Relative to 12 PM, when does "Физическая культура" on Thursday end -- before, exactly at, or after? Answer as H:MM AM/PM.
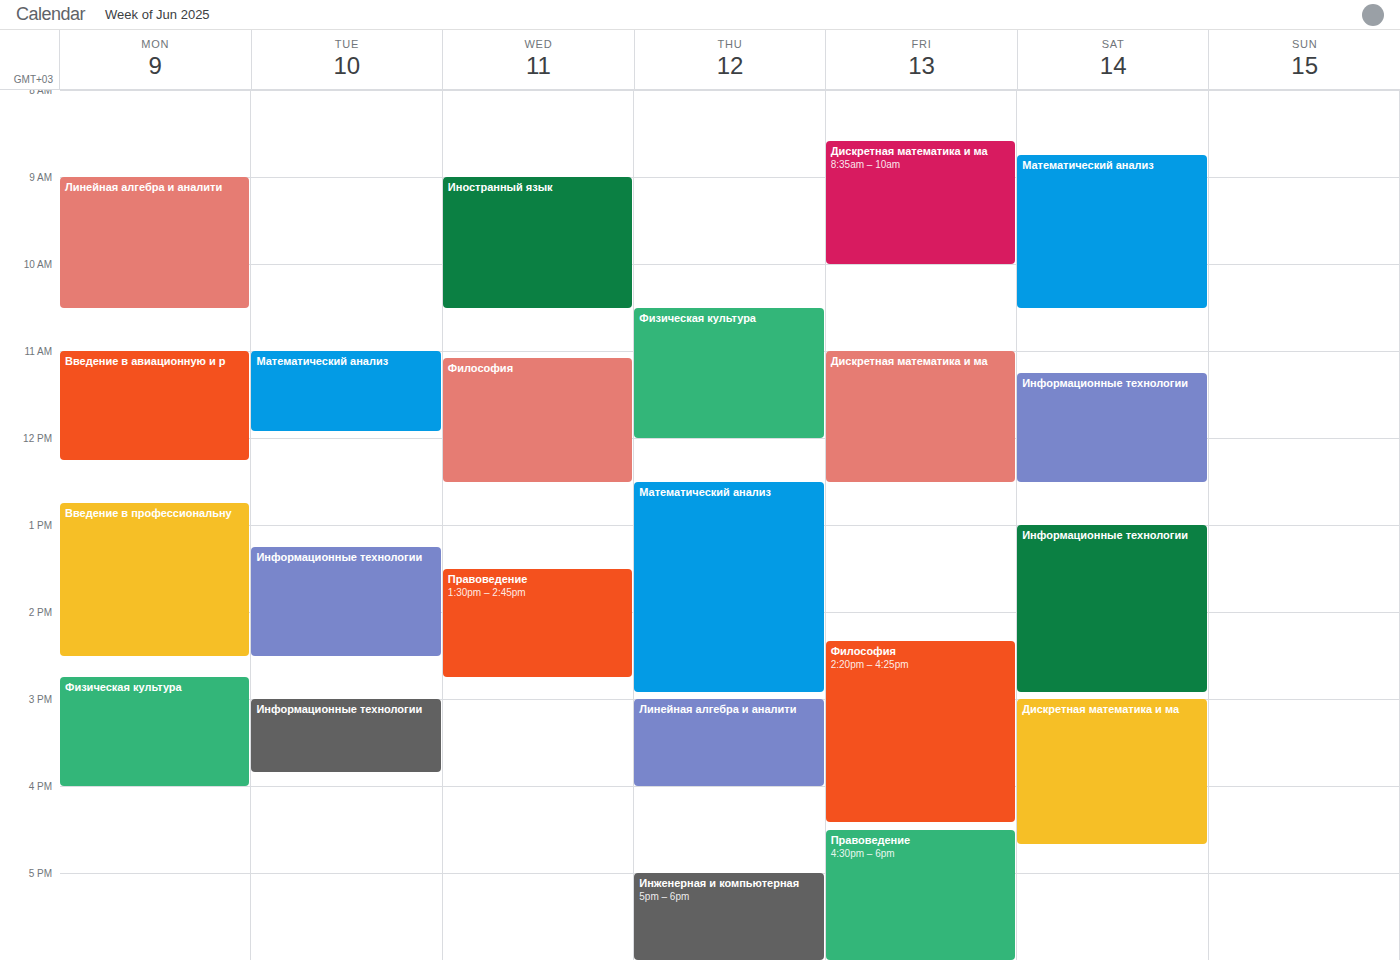
12:00 PM -- exactly at 12 PM, on the 12 PM line.